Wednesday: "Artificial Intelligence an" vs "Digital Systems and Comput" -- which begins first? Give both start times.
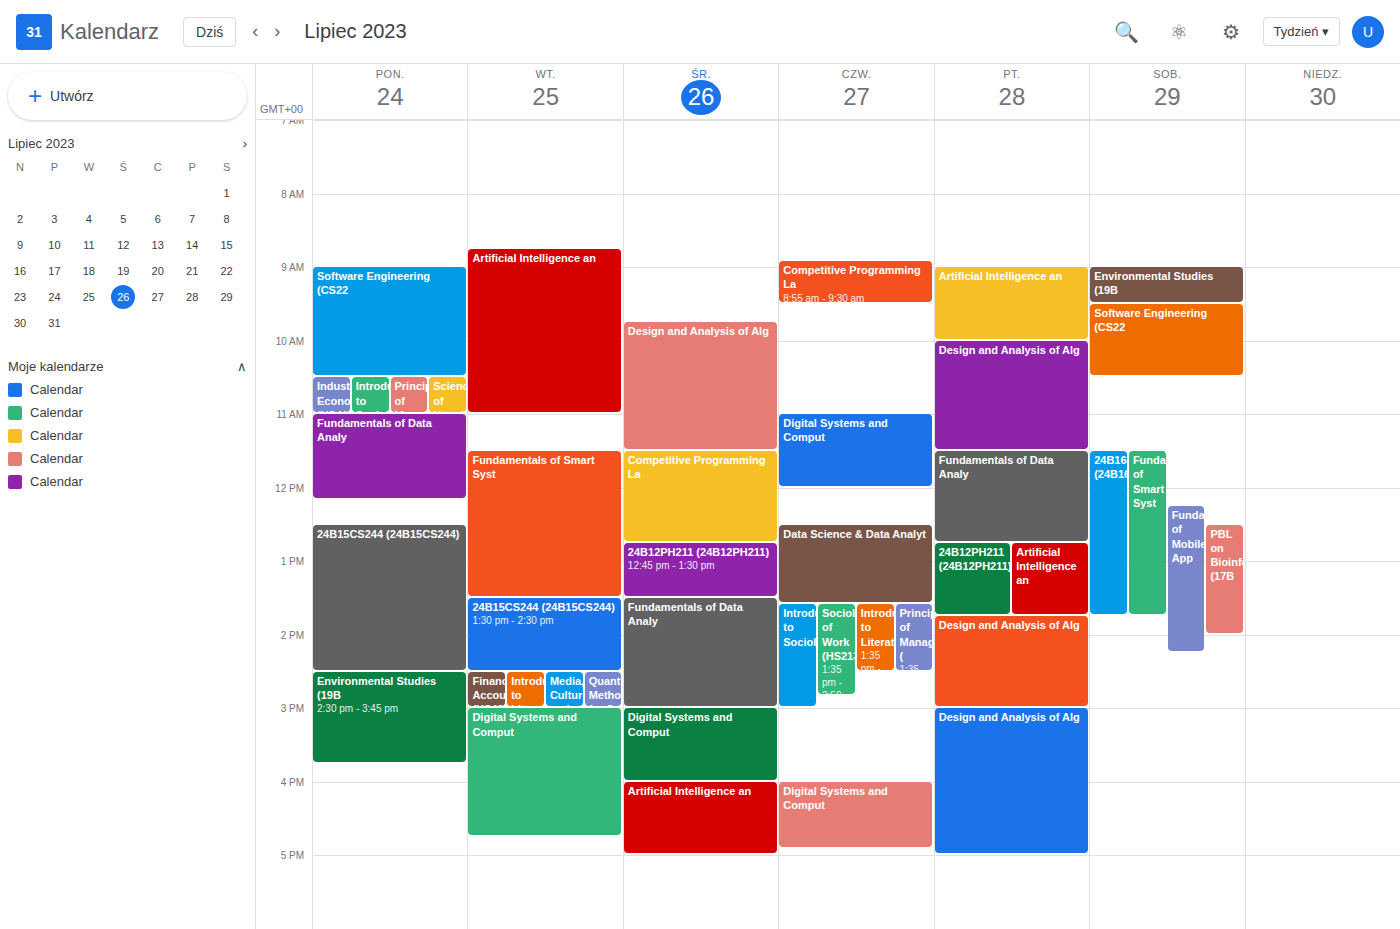
"Digital Systems and Comput" 3:00 PM; "Artificial Intelligence an" 4:00 PM.